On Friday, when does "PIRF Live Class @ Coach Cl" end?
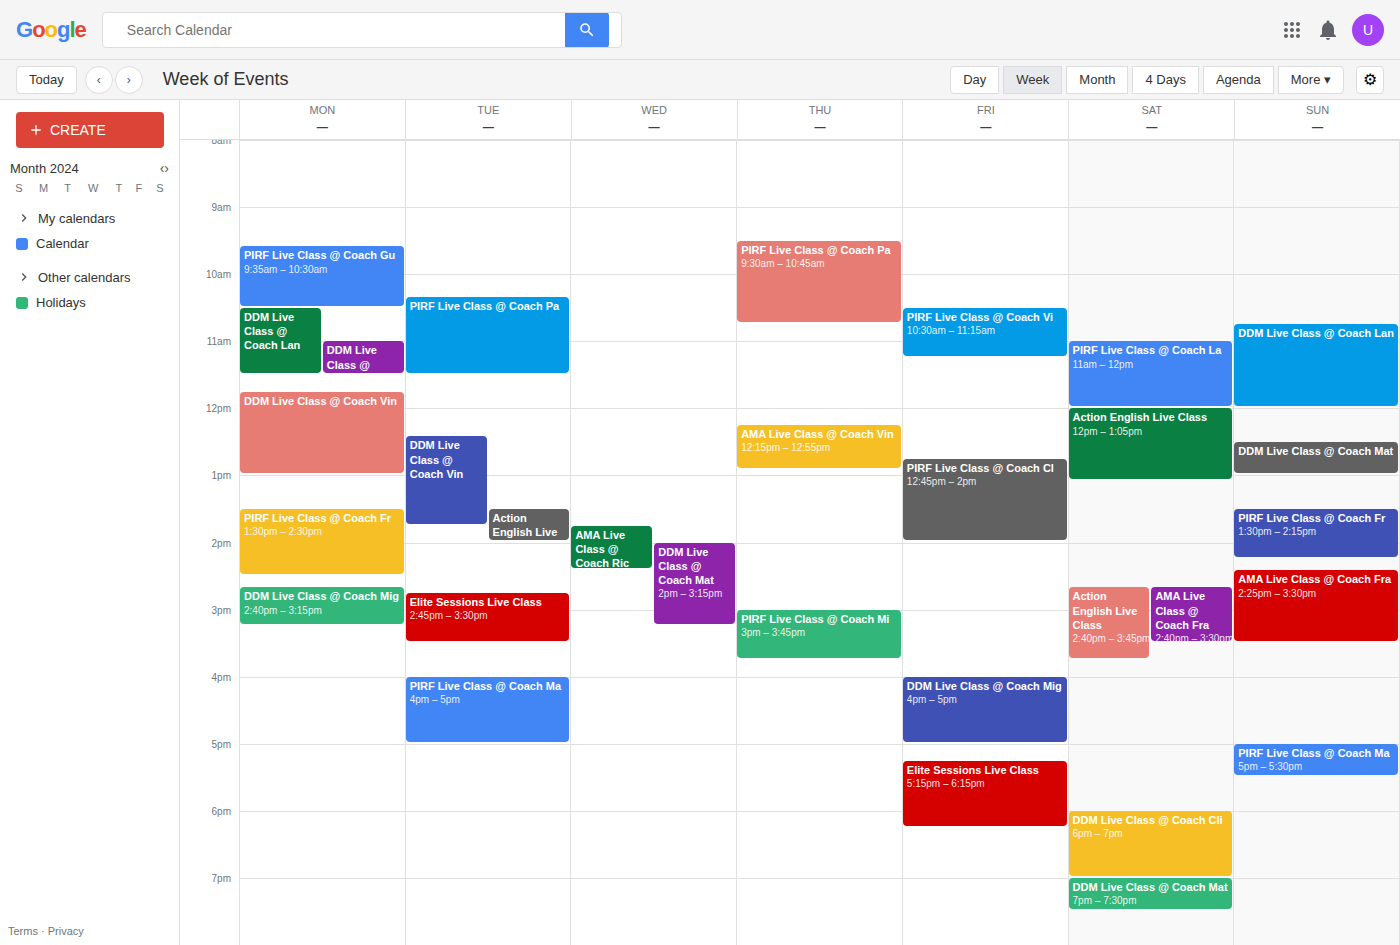
2:00 PM